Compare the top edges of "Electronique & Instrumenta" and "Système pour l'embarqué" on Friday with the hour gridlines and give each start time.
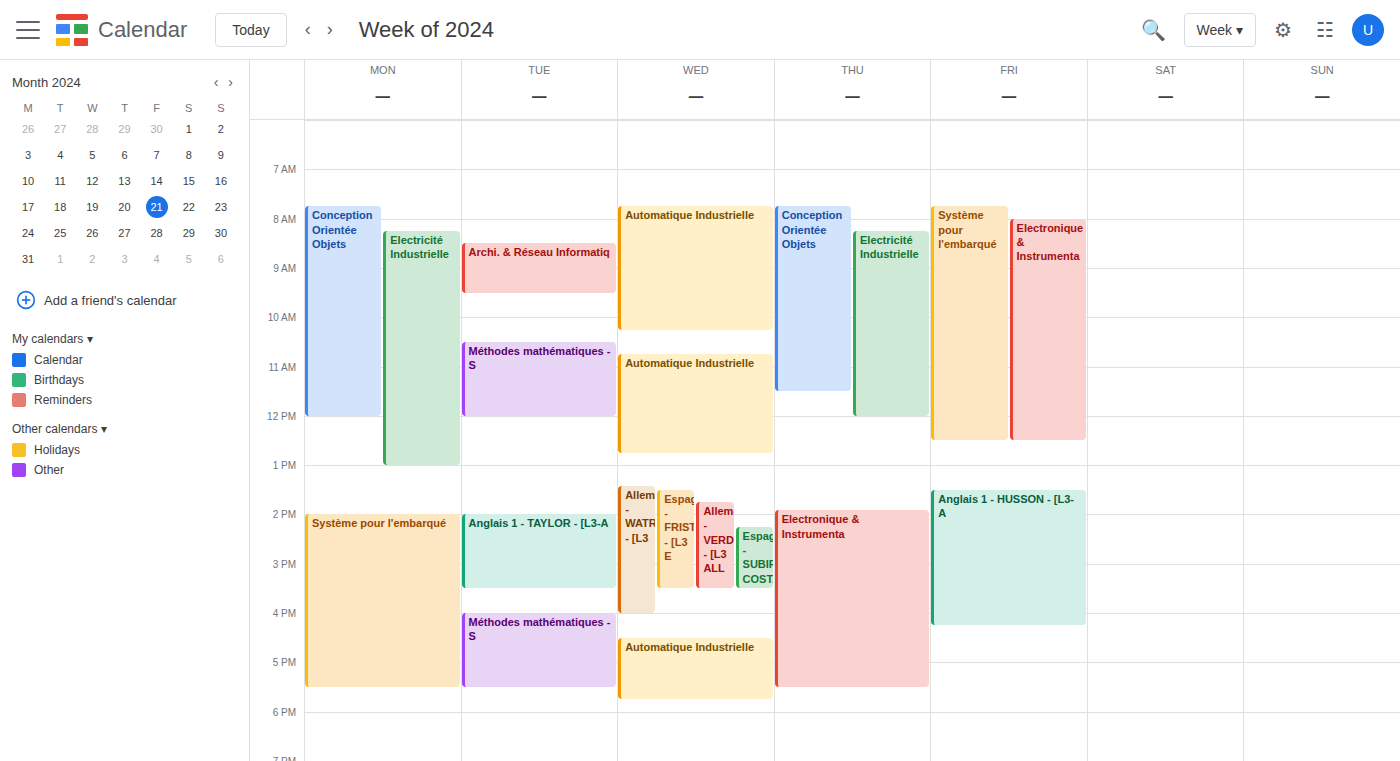
"Electronique & Instrumenta": 8:00 AM, exactly on the 8 AM line. "Système pour l'embarqué": 7:45 AM, neither: three quarters of the way from the 7 AM line to the 8 AM line.